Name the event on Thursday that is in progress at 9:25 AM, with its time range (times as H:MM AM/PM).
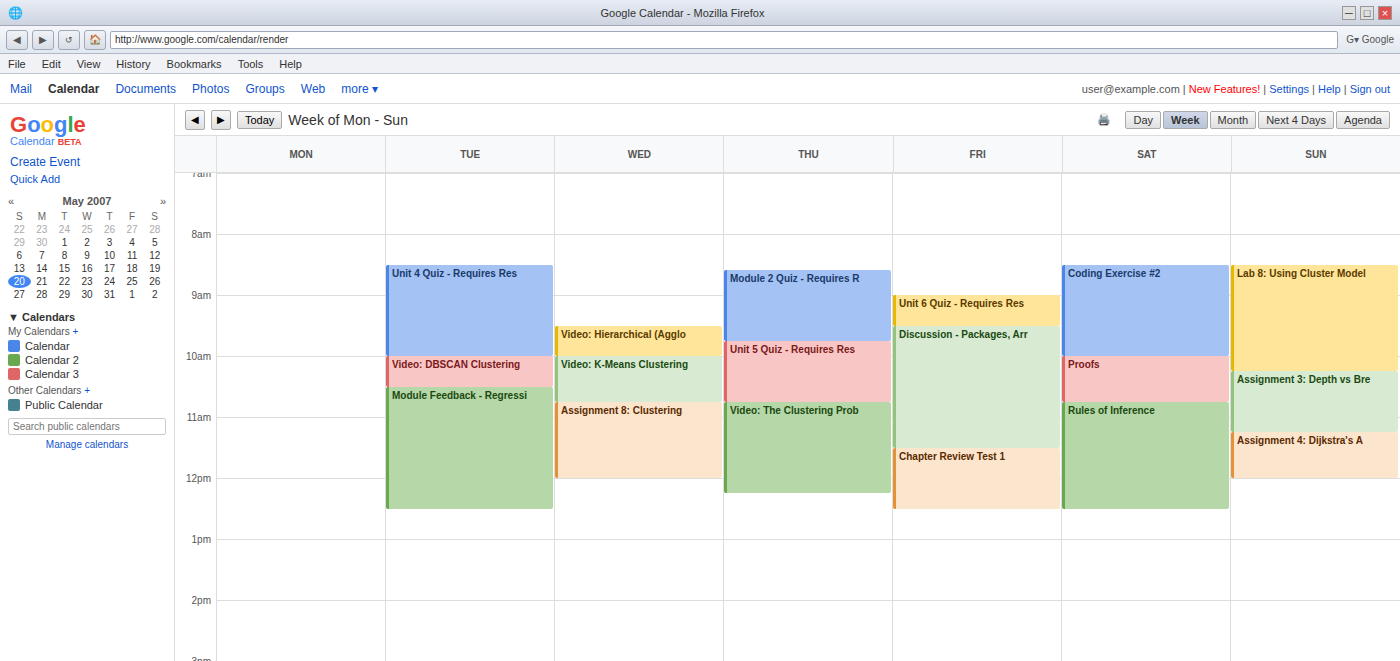
"Module 2 Quiz - Requires R", 8:35 AM to 9:45 AM